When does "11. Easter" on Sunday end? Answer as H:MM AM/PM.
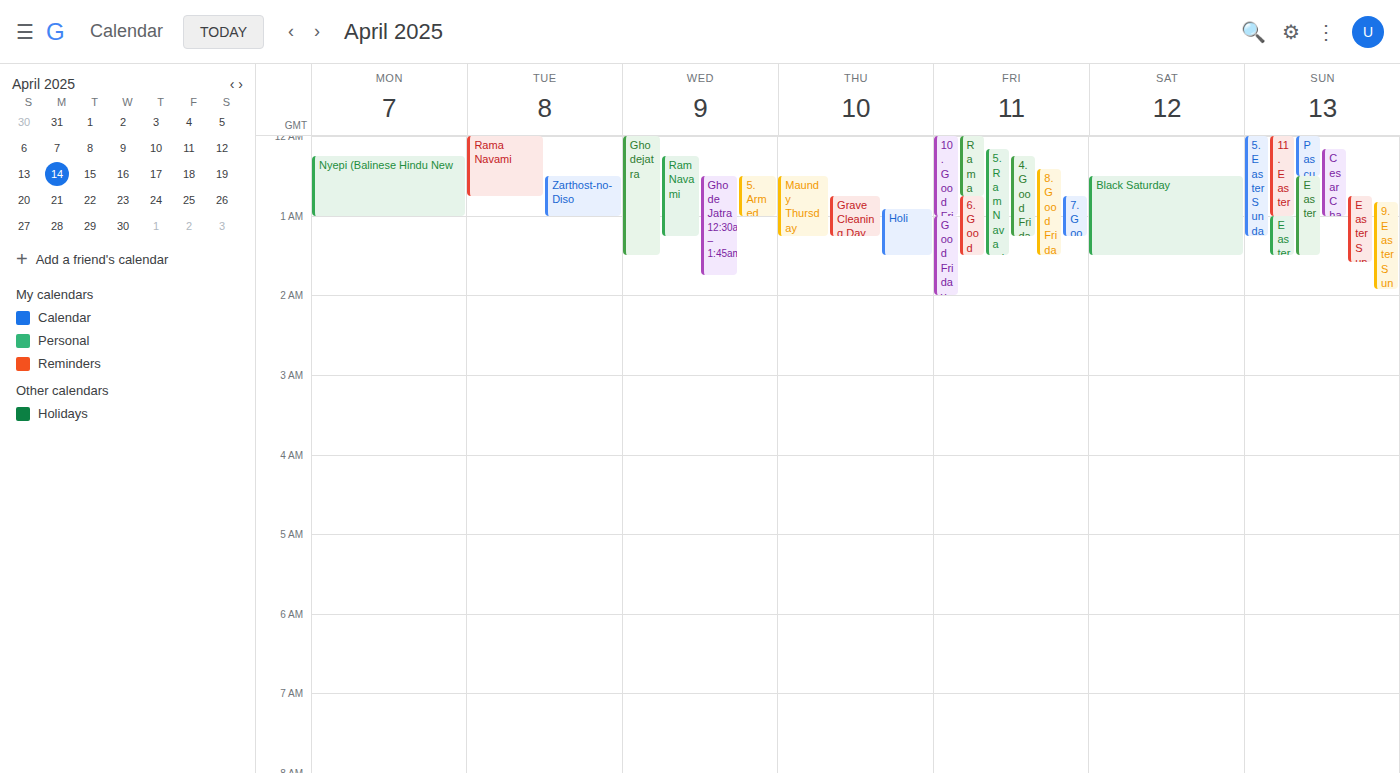
1:00 AM